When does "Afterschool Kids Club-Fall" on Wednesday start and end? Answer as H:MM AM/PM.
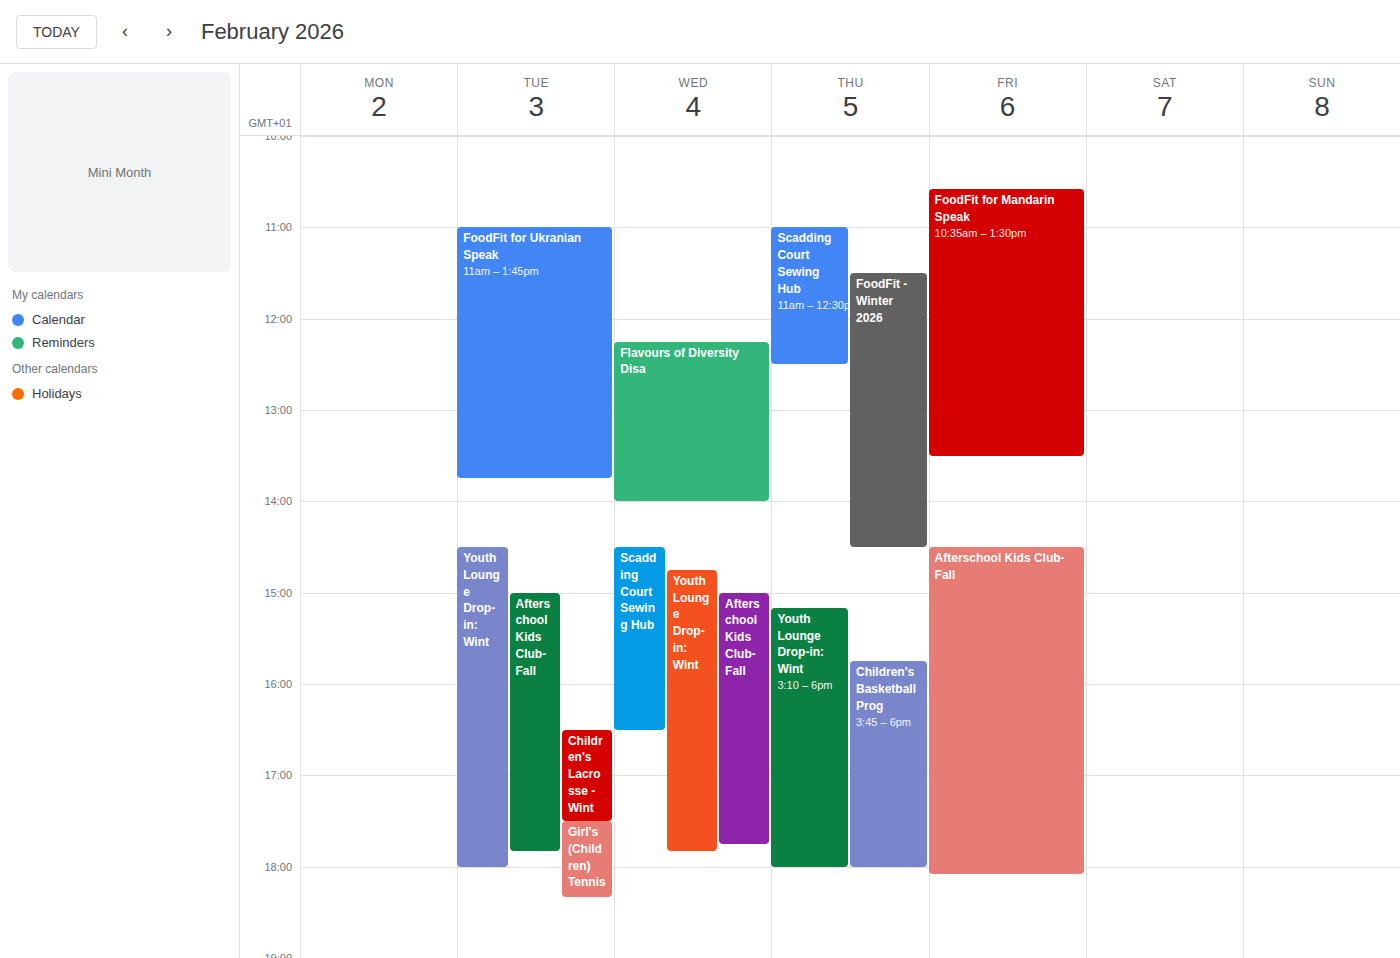
3:00 PM to 5:45 PM